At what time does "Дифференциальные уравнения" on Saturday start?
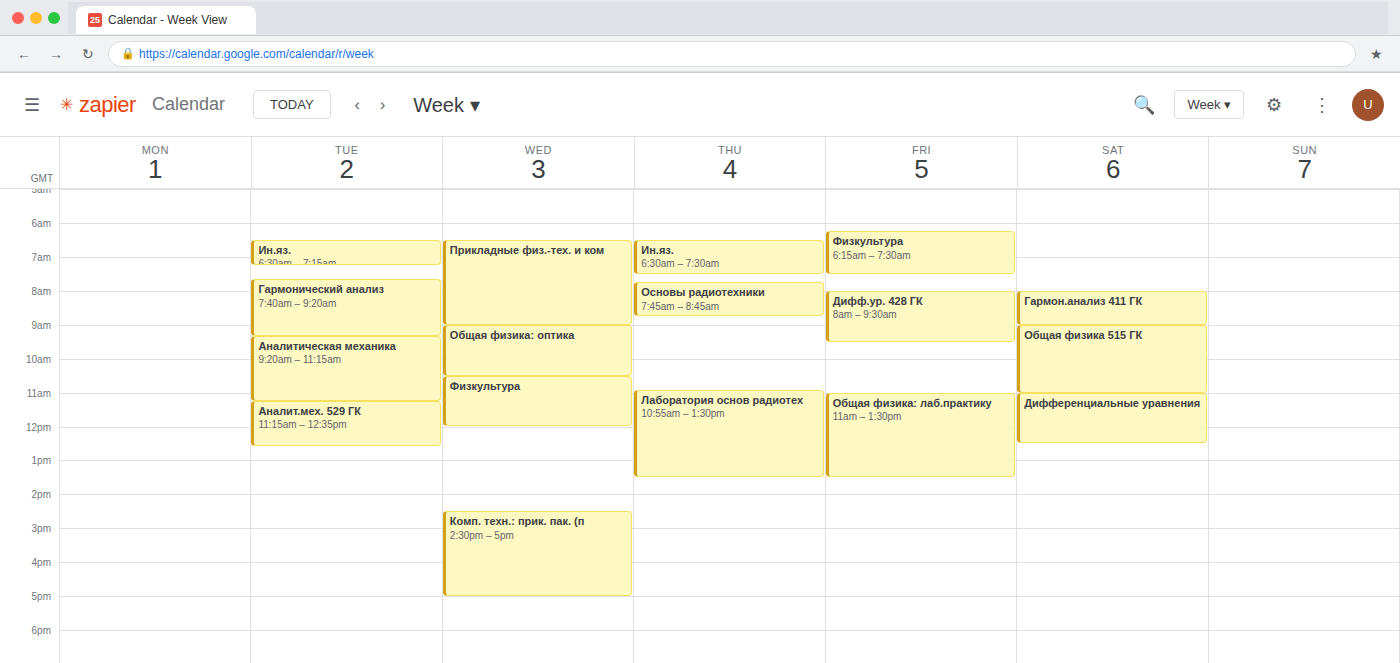
11:00